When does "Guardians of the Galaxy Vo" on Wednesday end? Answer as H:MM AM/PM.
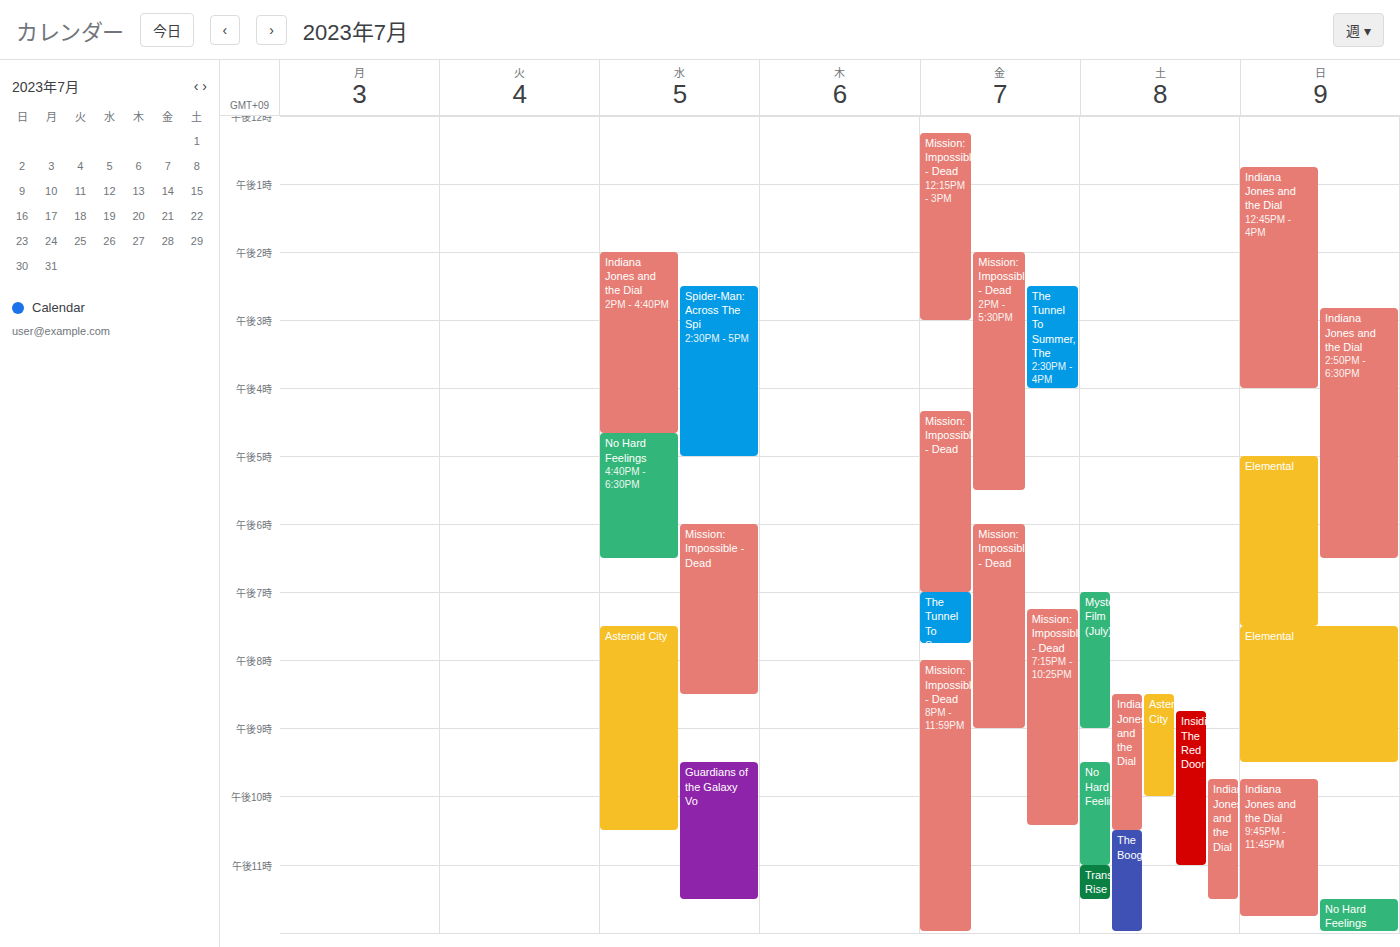
11:30 PM